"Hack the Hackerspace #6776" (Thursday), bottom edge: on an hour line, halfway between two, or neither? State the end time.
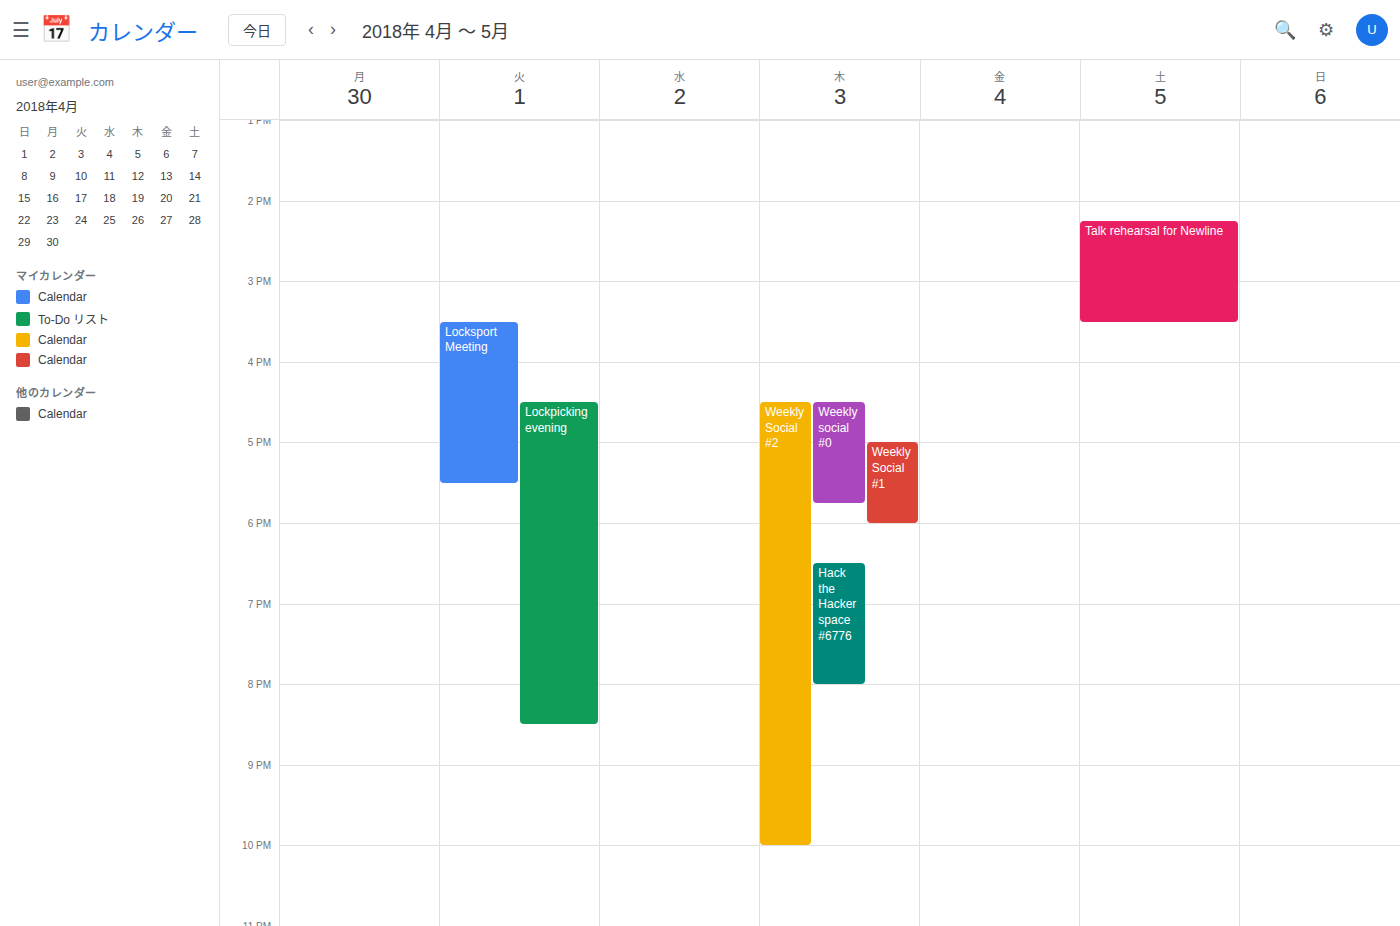
20:00 -- exactly on the 20:00 line.